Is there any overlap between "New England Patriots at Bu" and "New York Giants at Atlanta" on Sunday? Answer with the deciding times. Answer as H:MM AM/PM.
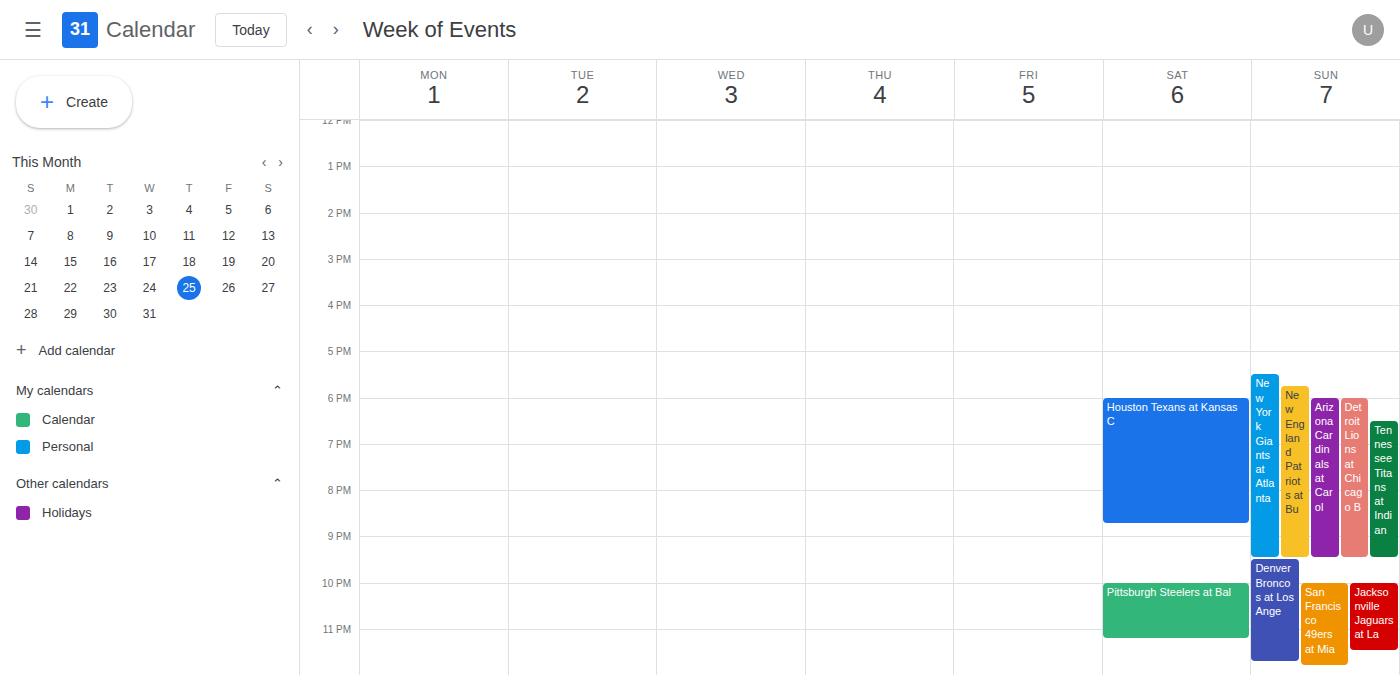
"New England Patriots at Bu" runs 5:45 PM to 9:30 PM, inside "New York Giants at Atlanta" -- they overlap.